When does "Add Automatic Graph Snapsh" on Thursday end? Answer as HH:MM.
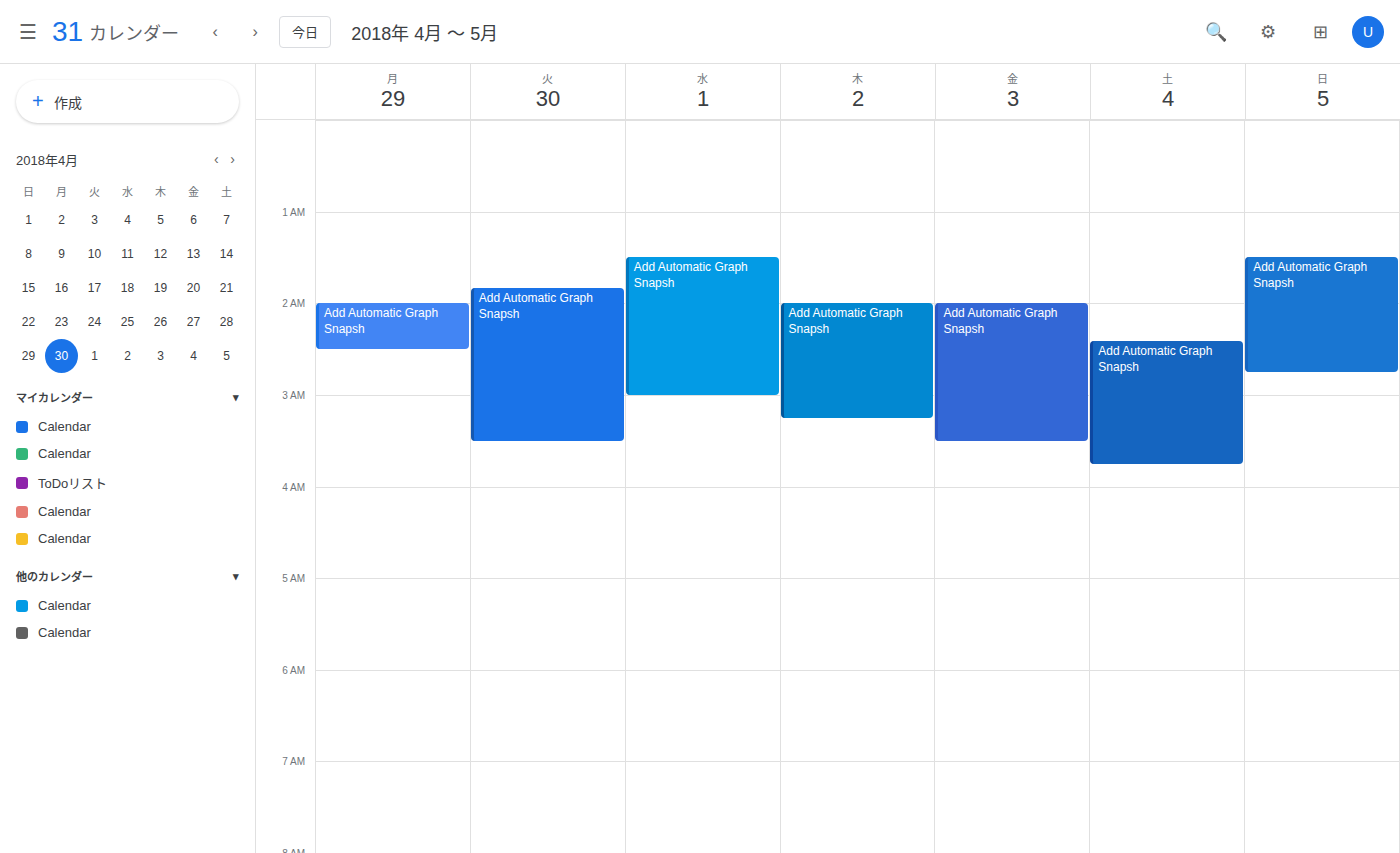
03:15